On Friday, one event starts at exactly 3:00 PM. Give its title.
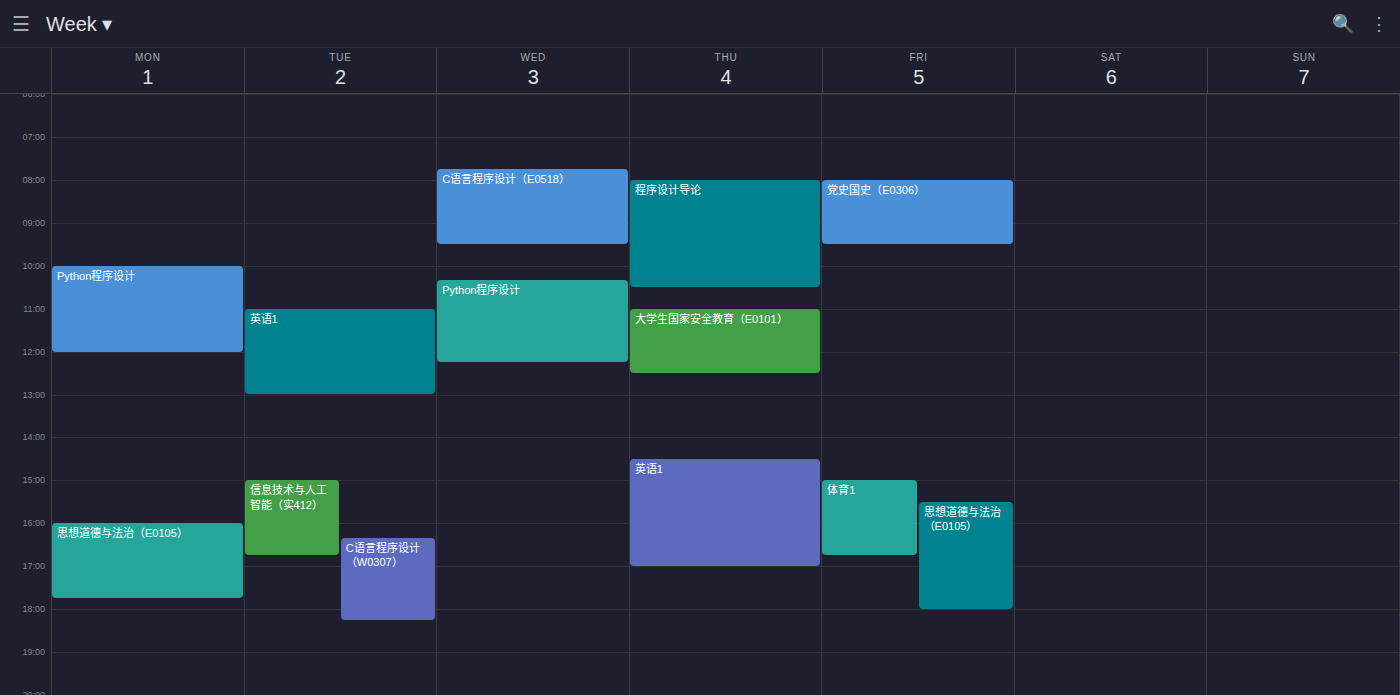
"体育1"